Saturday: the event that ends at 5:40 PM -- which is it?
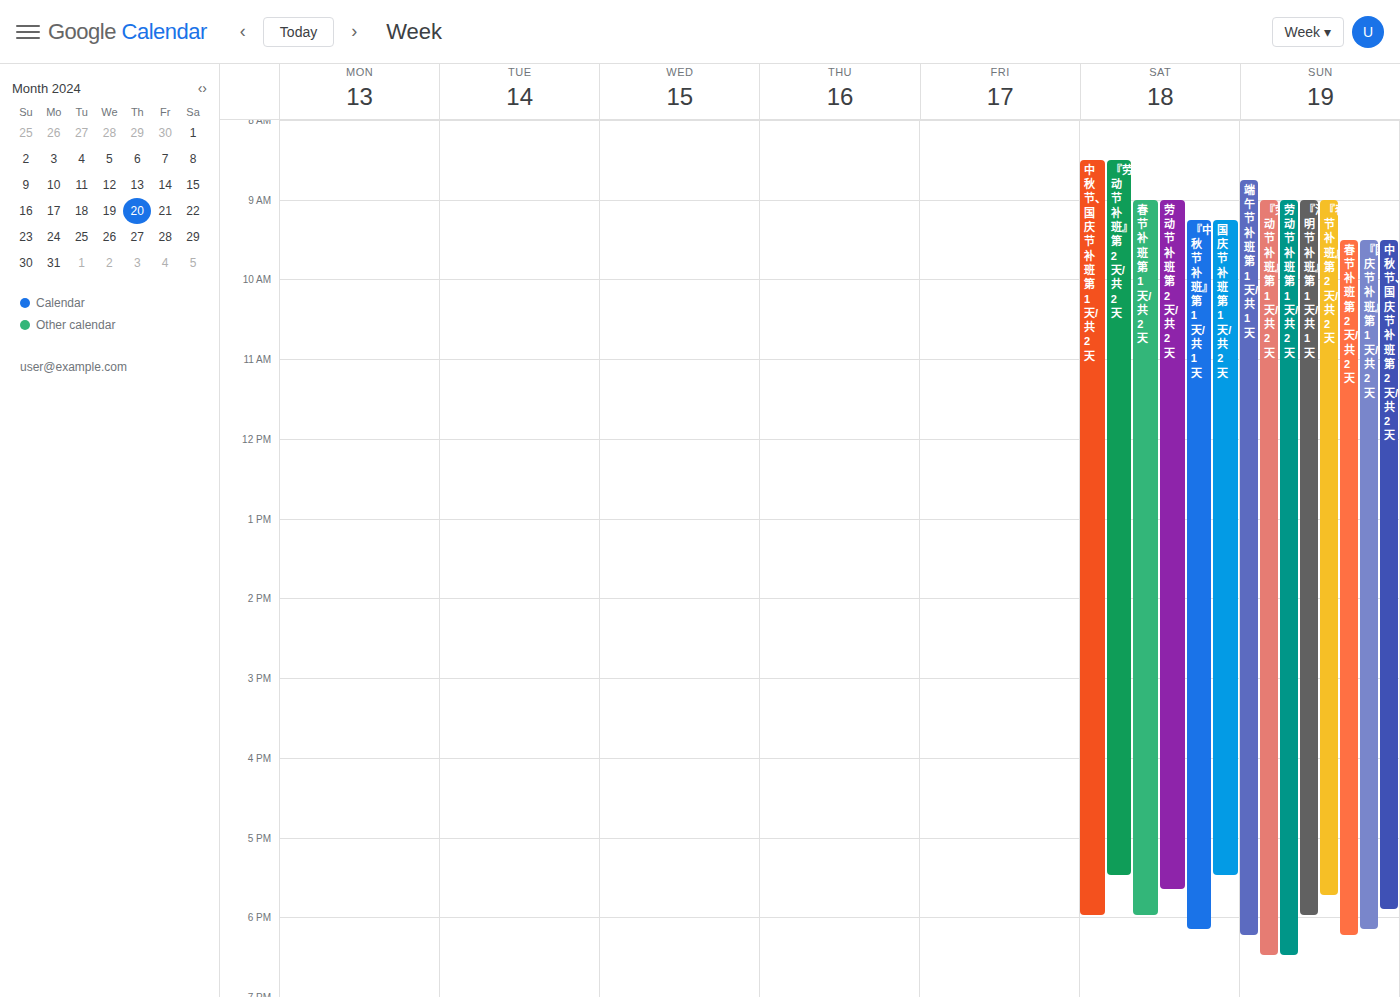
"劳动节 补班 第2天/共2天"